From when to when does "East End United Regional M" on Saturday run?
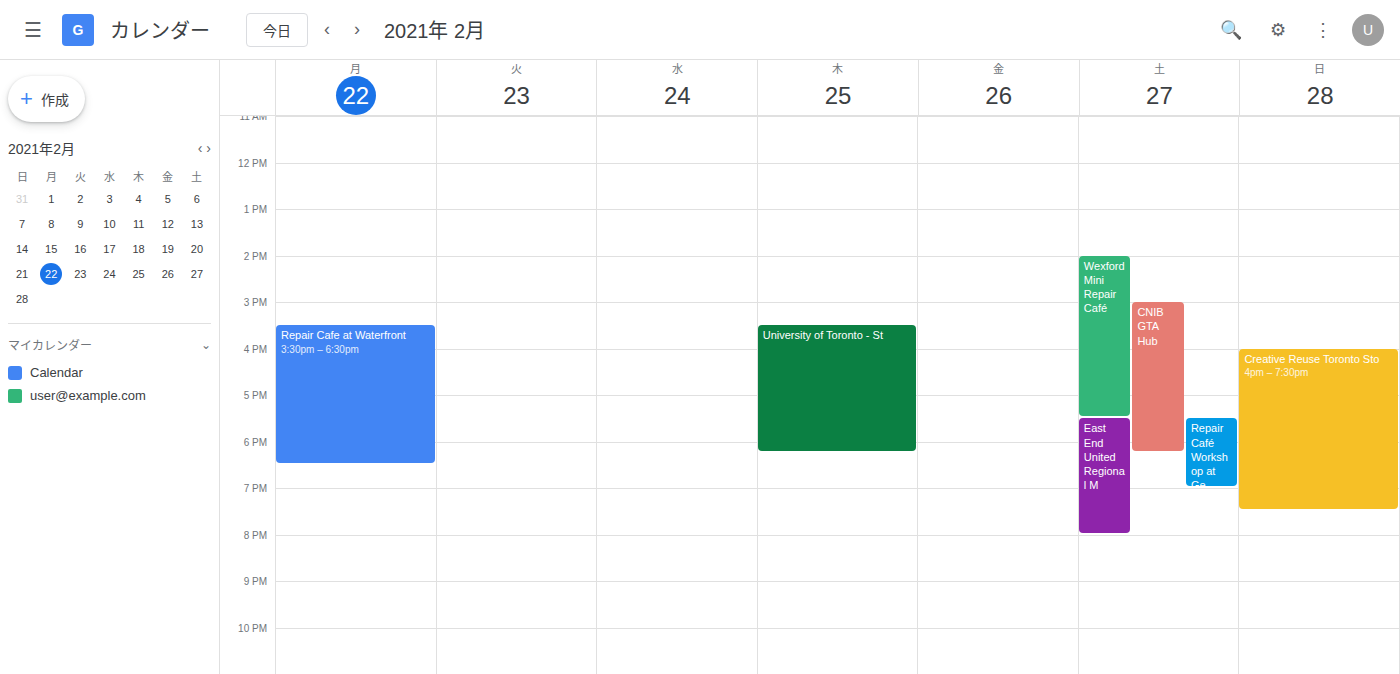
5:30 PM to 8:00 PM